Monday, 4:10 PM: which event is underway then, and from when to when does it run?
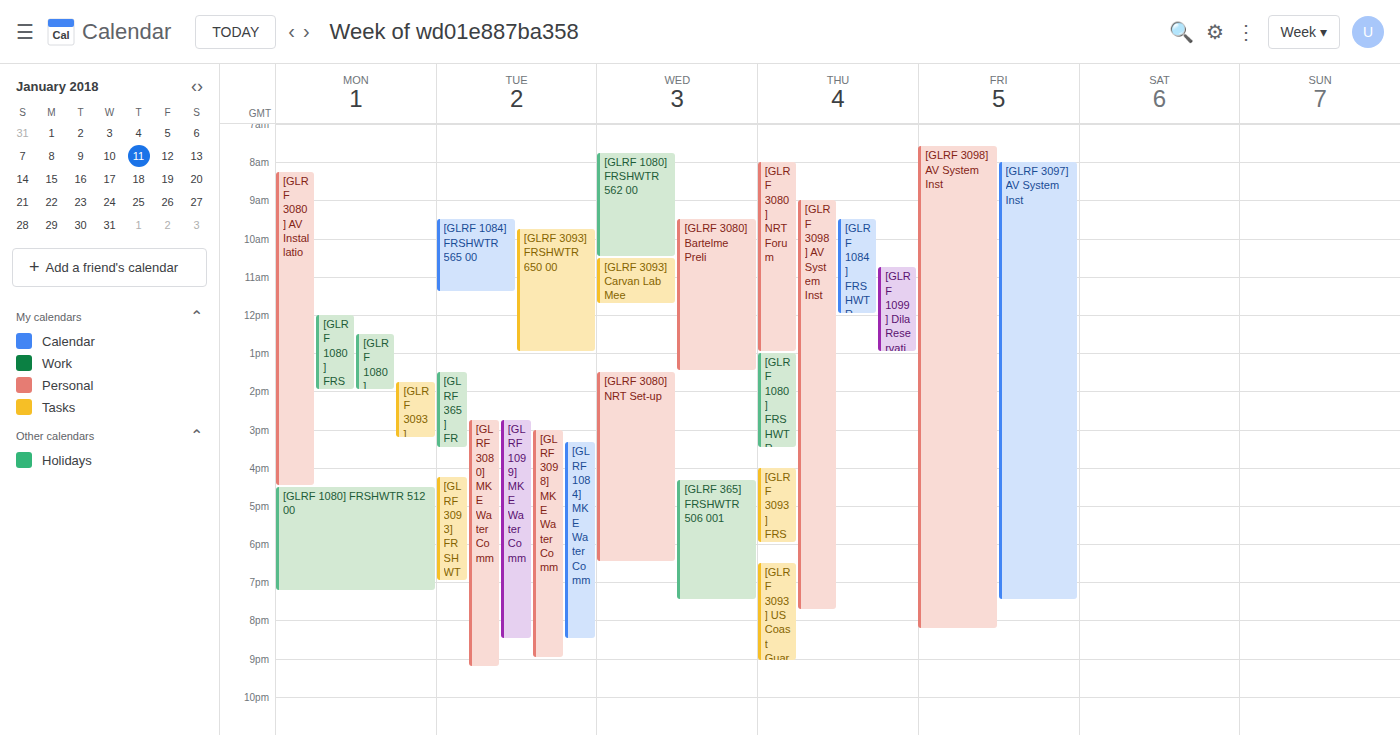
"[GLRF 3080] AV Installatio", 8:15 AM to 4:30 PM